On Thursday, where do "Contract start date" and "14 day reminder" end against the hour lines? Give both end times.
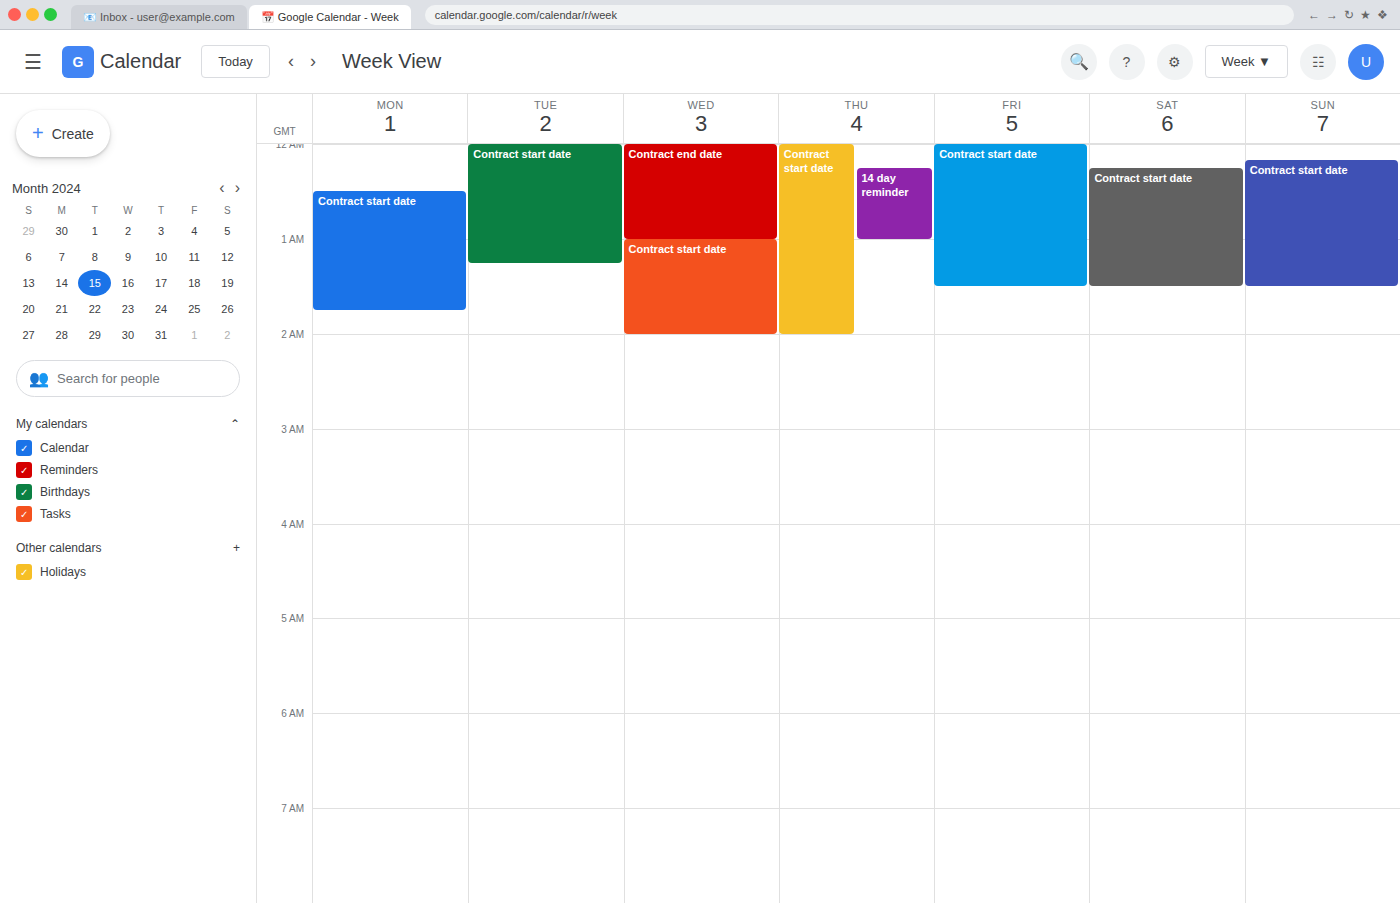
"Contract start date": 2:00 AM, exactly on the 2 AM line. "14 day reminder": 1:00 AM, exactly on the 1 AM line.